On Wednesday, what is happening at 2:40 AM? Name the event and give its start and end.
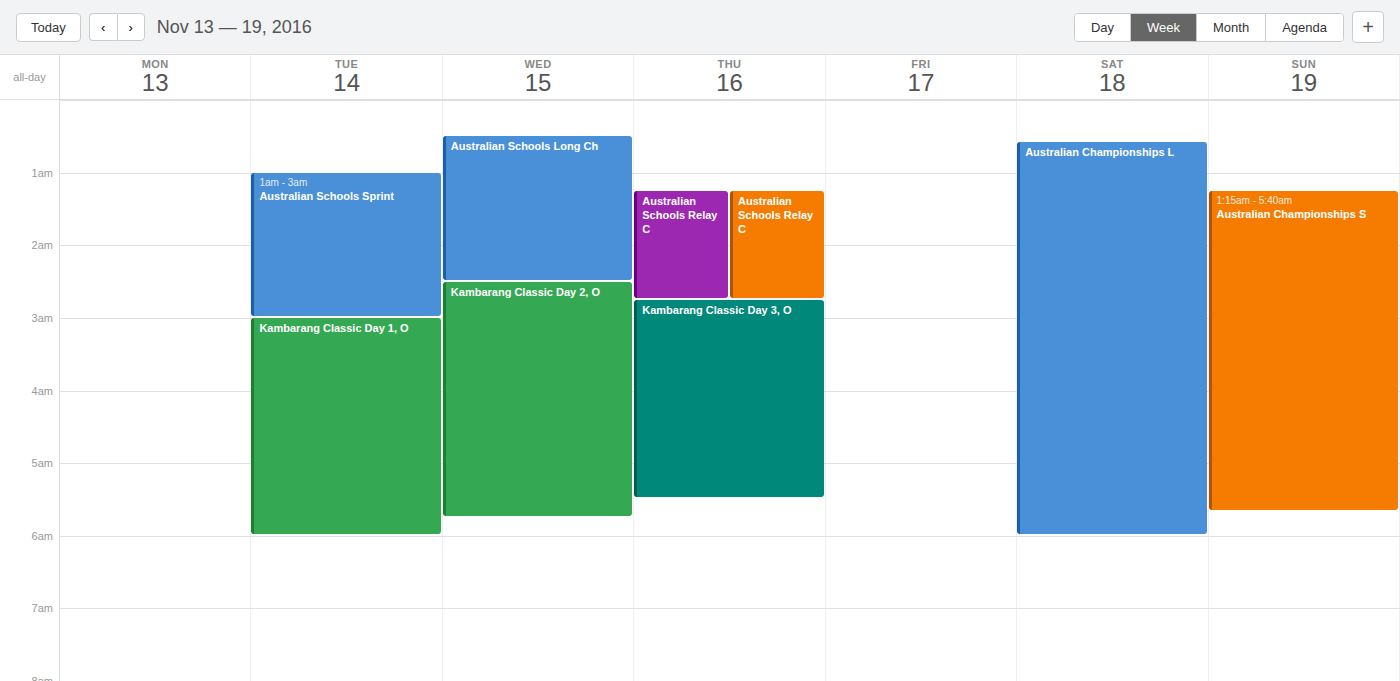
"Kambarang Classic Day 2, O", 2:30 AM to 5:45 AM